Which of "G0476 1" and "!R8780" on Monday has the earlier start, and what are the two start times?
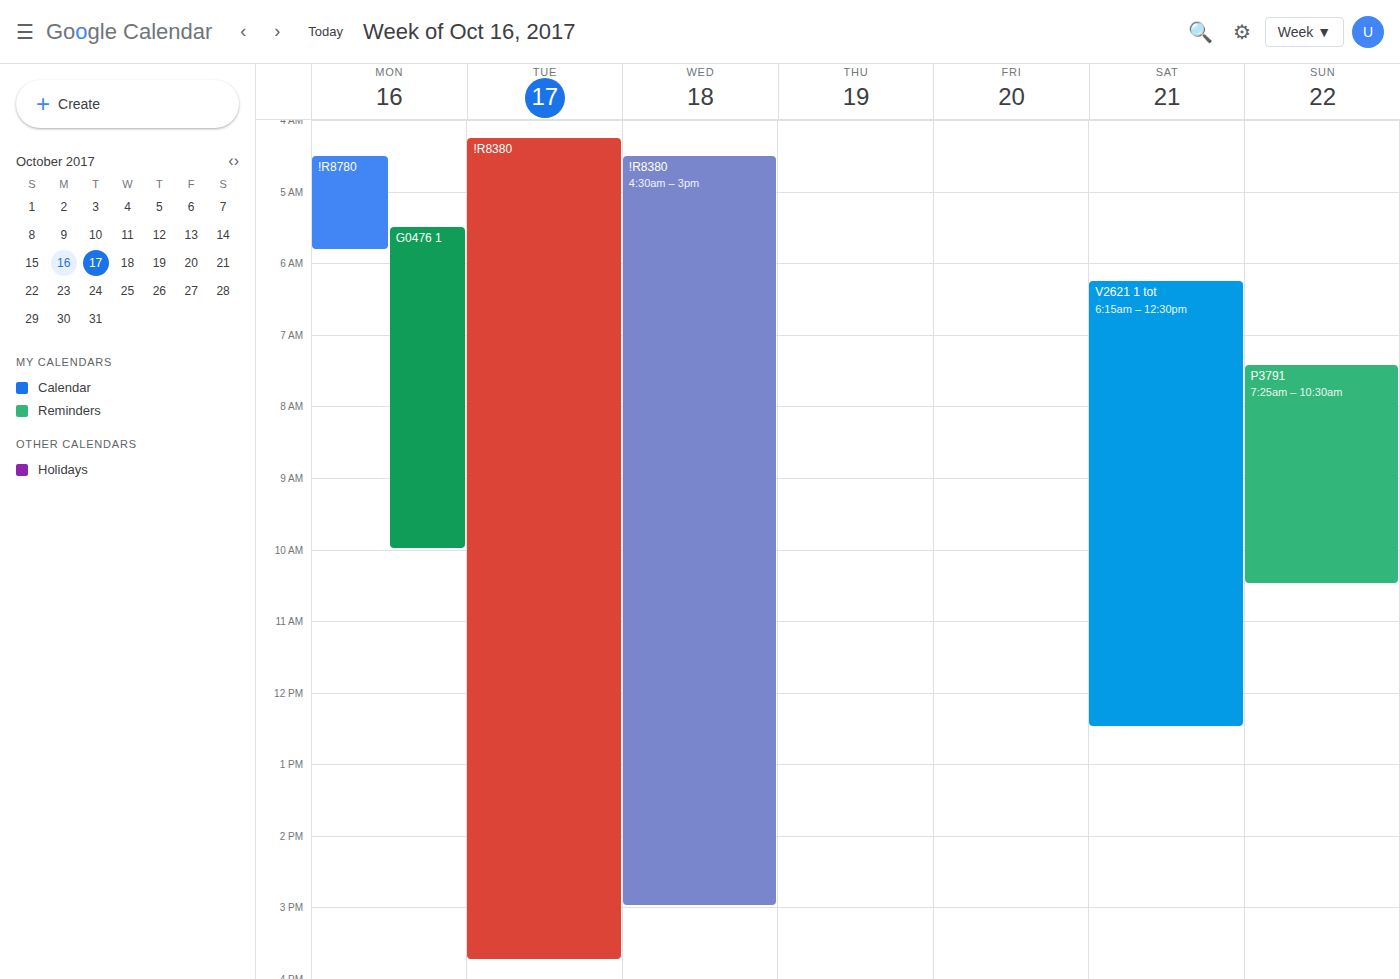
"!R8780" 4:30 AM; "G0476 1" 5:30 AM.